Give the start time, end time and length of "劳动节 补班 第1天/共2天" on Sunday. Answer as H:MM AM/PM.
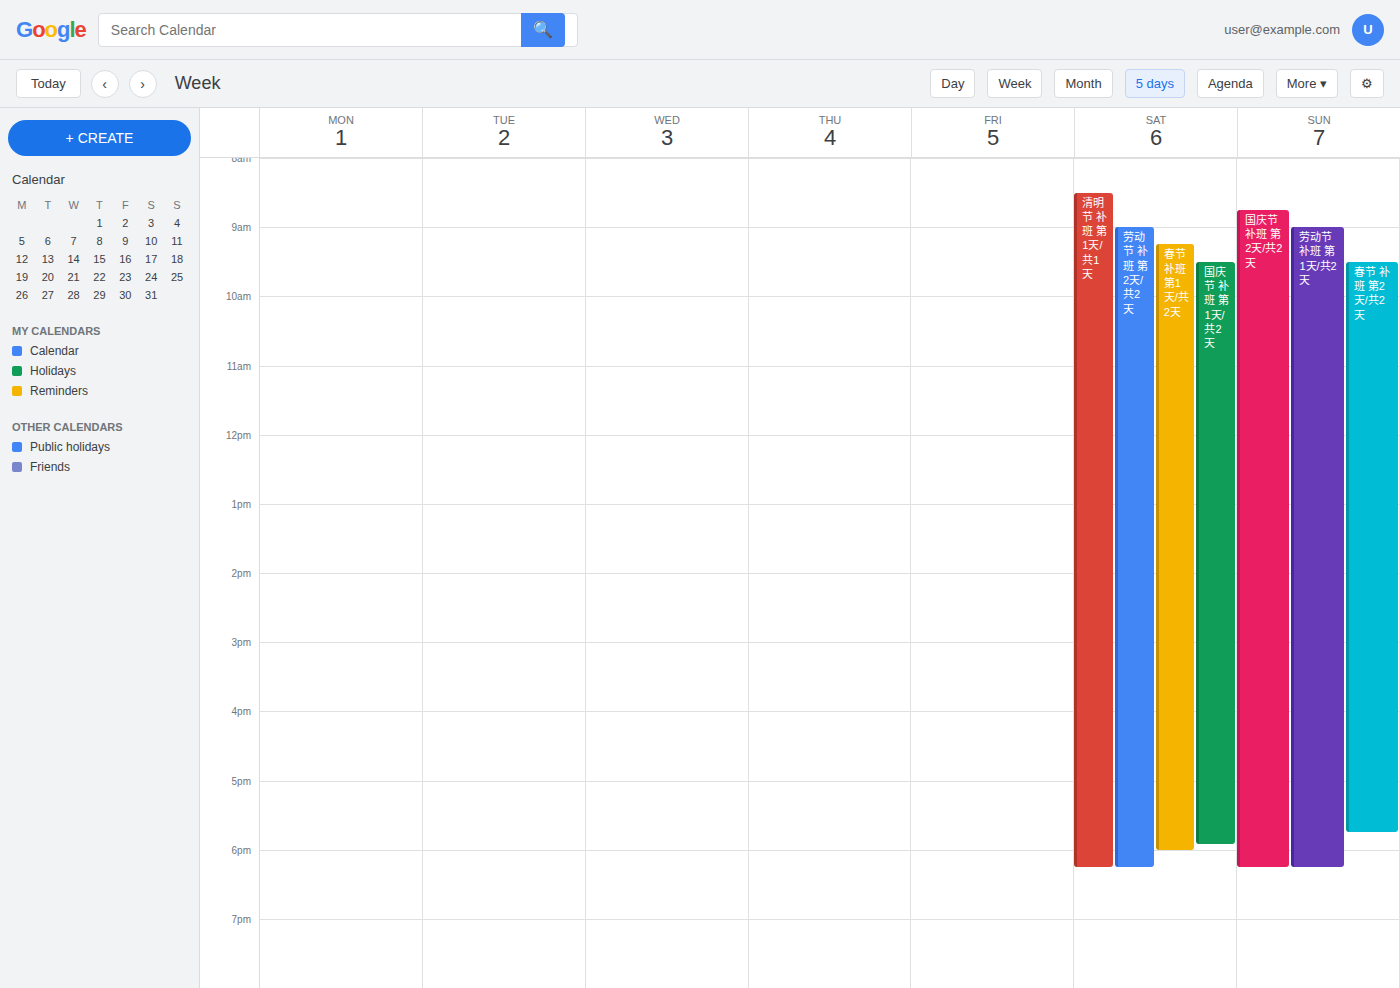
9:00 AM to 6:15 PM, 9 hours 15 minutes